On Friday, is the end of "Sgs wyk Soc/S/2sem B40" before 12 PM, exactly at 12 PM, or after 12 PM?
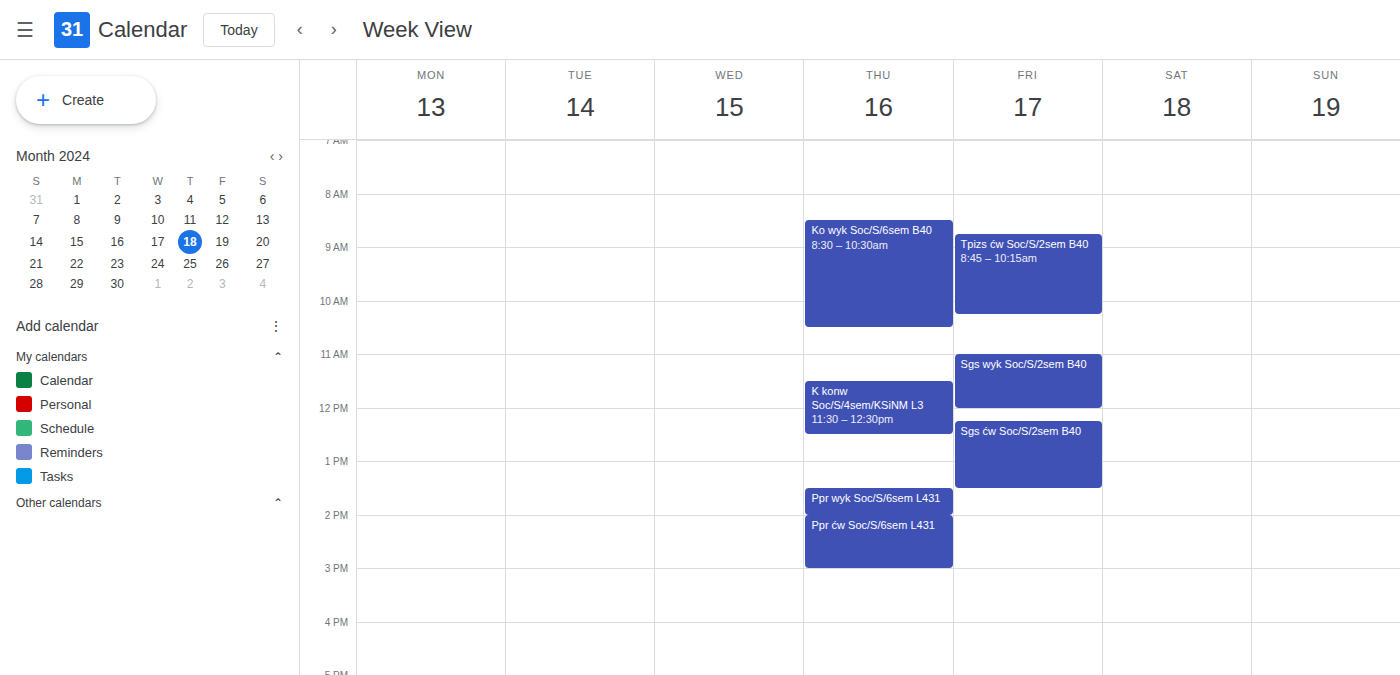
12:00 PM -- exactly at 12 PM, on the 12 PM line.